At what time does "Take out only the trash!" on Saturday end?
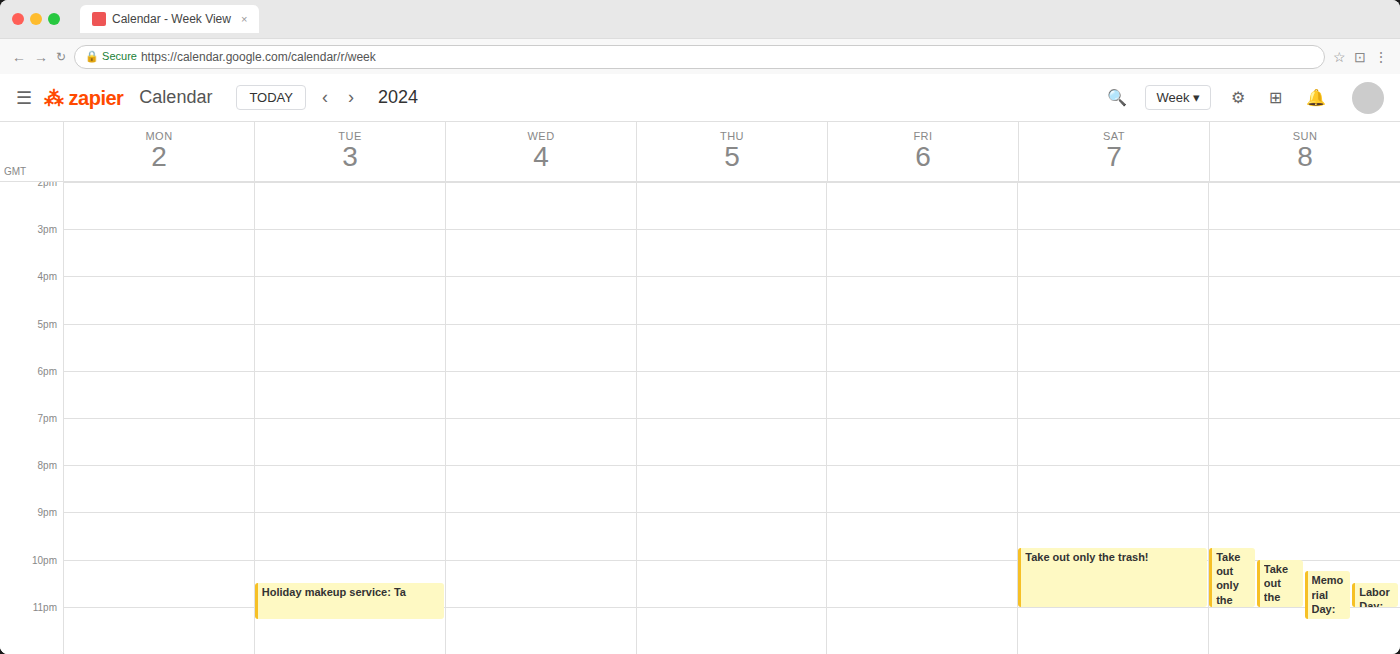
23:00